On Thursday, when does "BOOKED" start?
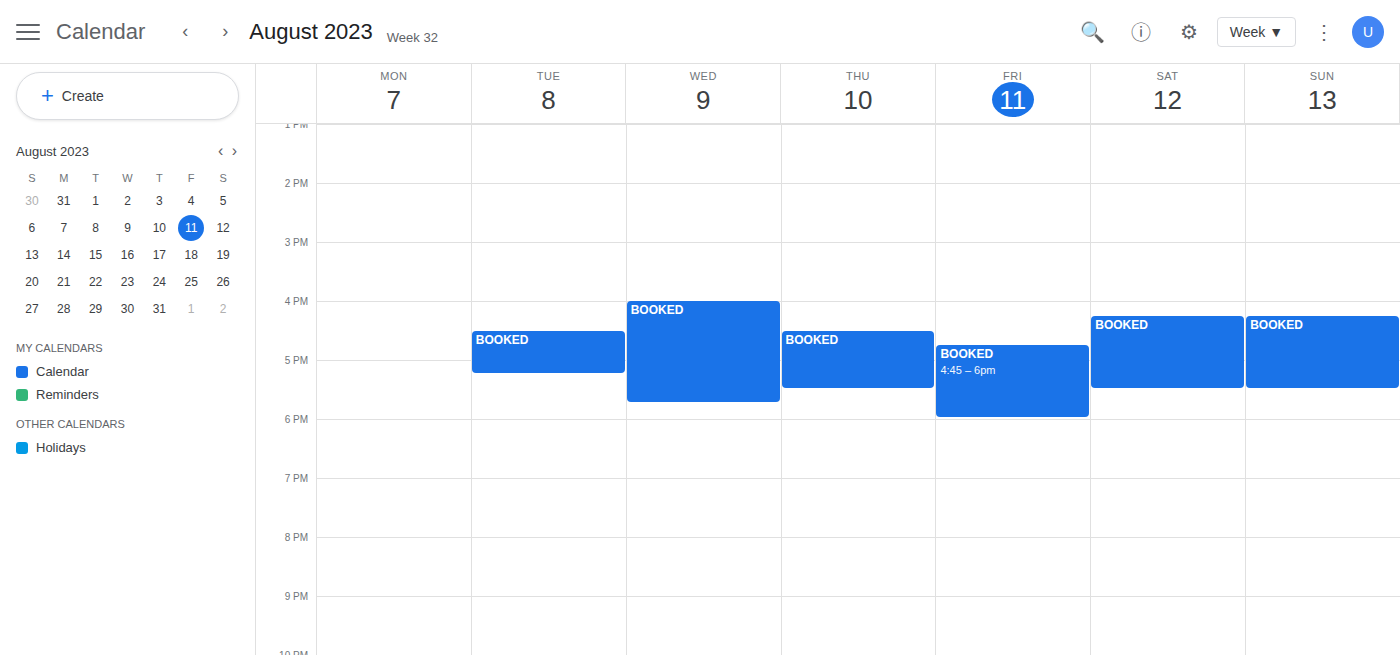
4:30 PM